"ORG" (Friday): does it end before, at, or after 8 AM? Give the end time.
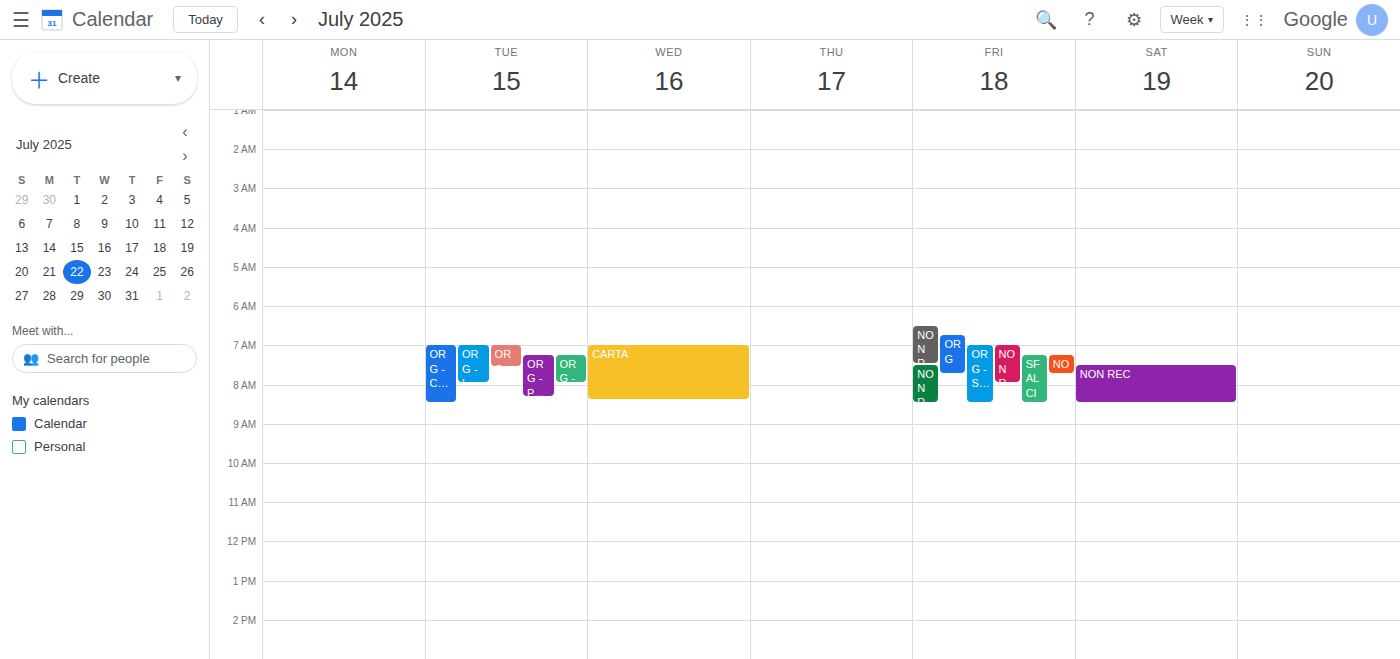
7:45 AM -- before 8 AM, 15 minutes above the 8 AM line.